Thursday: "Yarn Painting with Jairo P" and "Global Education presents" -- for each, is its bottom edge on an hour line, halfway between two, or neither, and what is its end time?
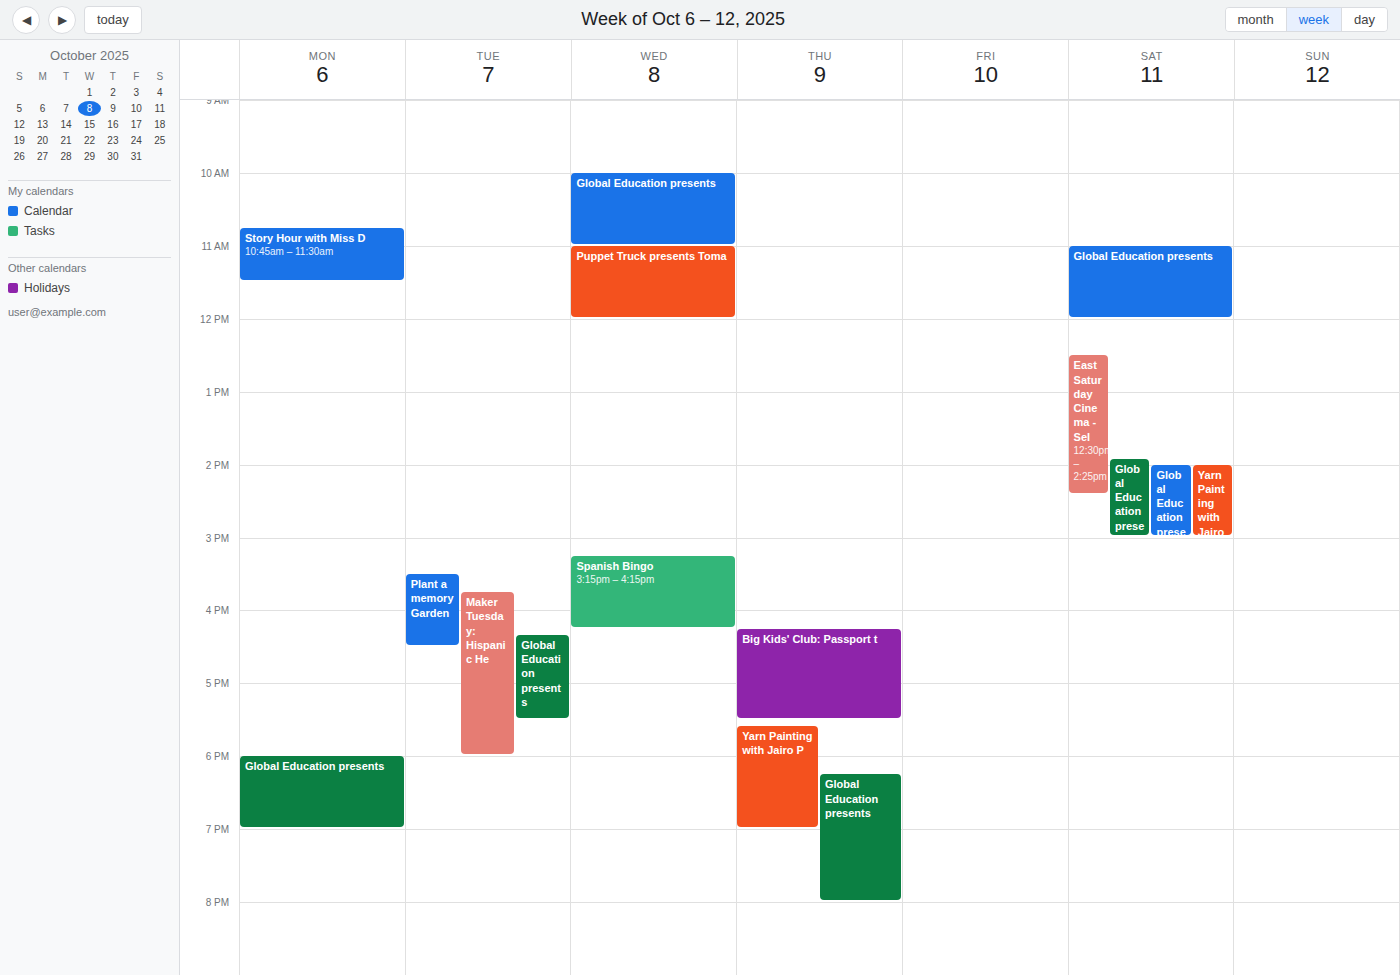
"Yarn Painting with Jairo P": 7:00 PM, exactly on the 7 PM line. "Global Education presents": 8:00 PM, exactly on the 8 PM line.